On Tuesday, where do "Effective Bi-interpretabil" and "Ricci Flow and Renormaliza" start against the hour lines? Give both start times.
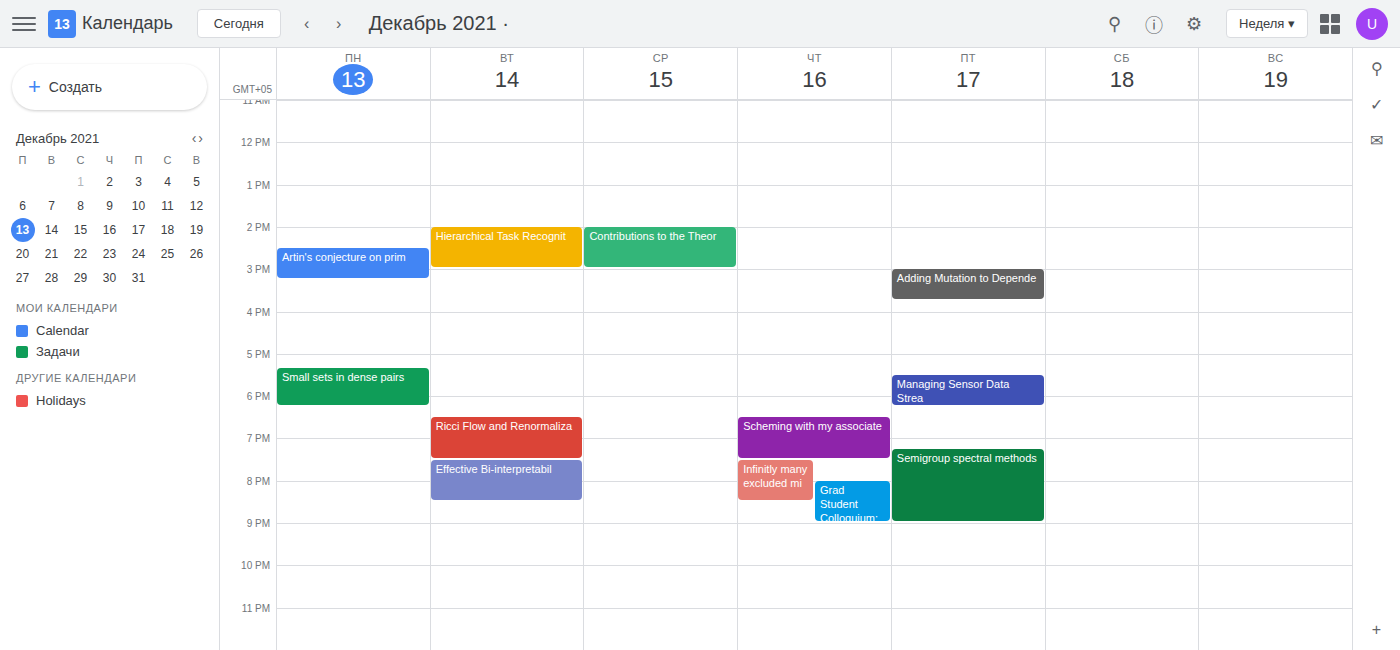
"Effective Bi-interpretabil": 7:30 PM, halfway between the 7 PM and 8 PM lines. "Ricci Flow and Renormaliza": 6:30 PM, halfway between the 6 PM and 7 PM lines.